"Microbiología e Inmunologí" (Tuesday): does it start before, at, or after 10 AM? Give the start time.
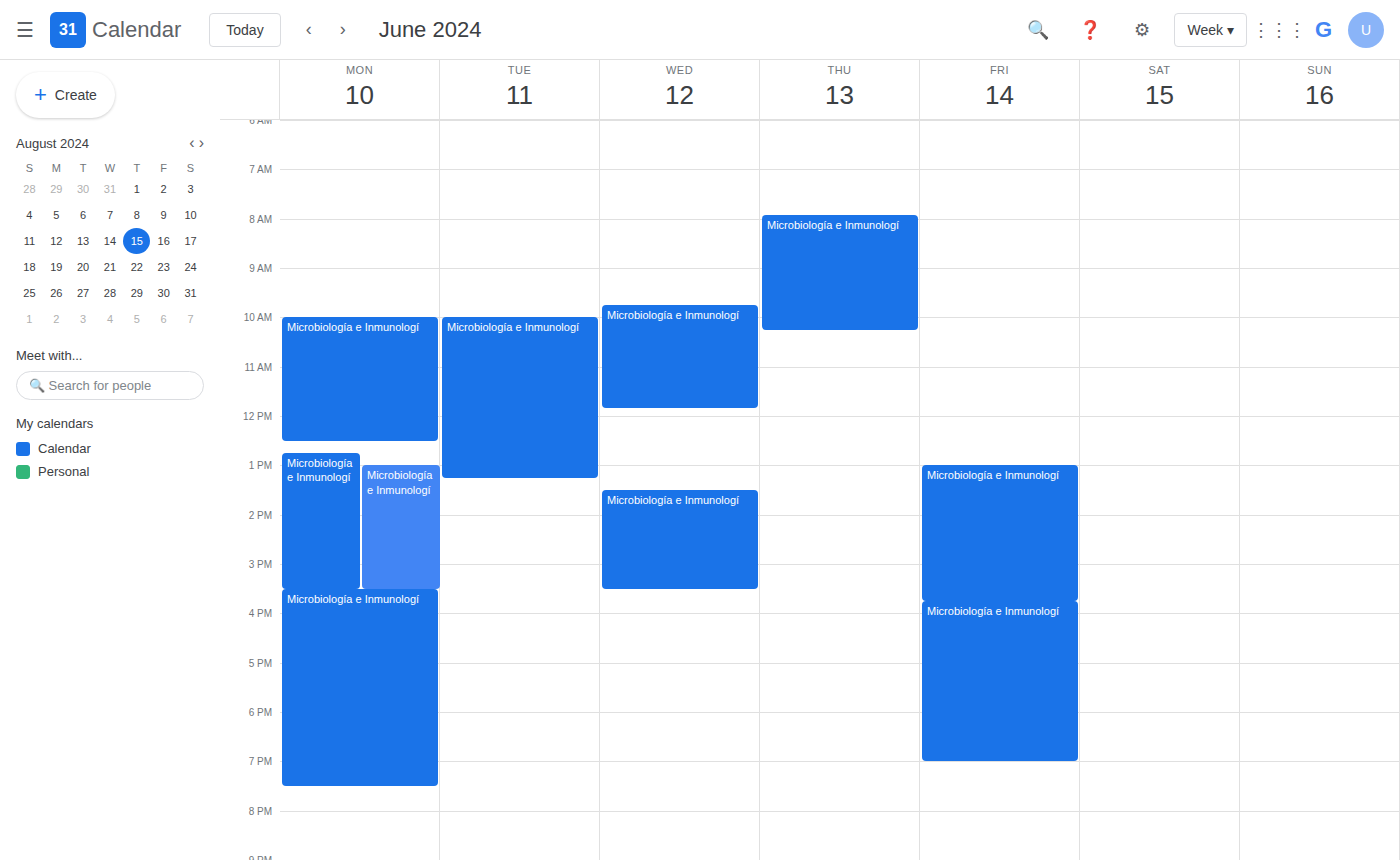
10:00 AM -- exactly at 10 AM, on the 10 AM line.